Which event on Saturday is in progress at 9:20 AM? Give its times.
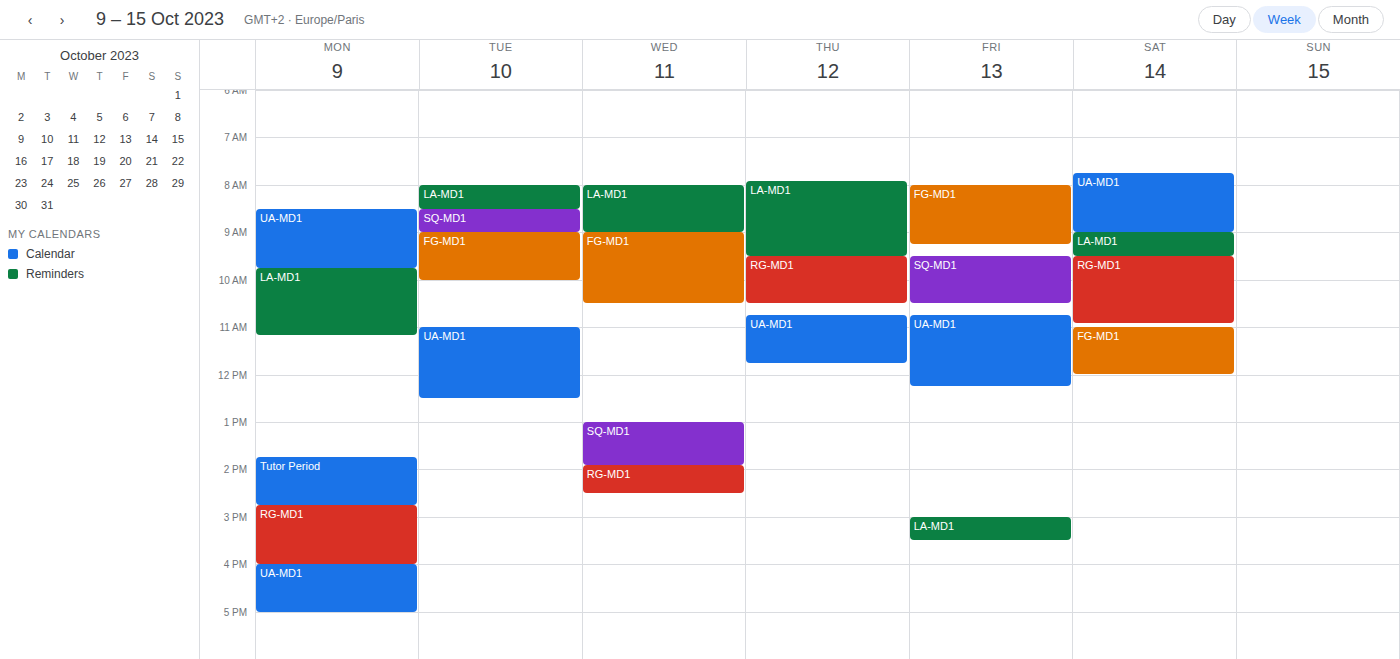
"LA-MD1", 9:00 AM to 9:30 AM